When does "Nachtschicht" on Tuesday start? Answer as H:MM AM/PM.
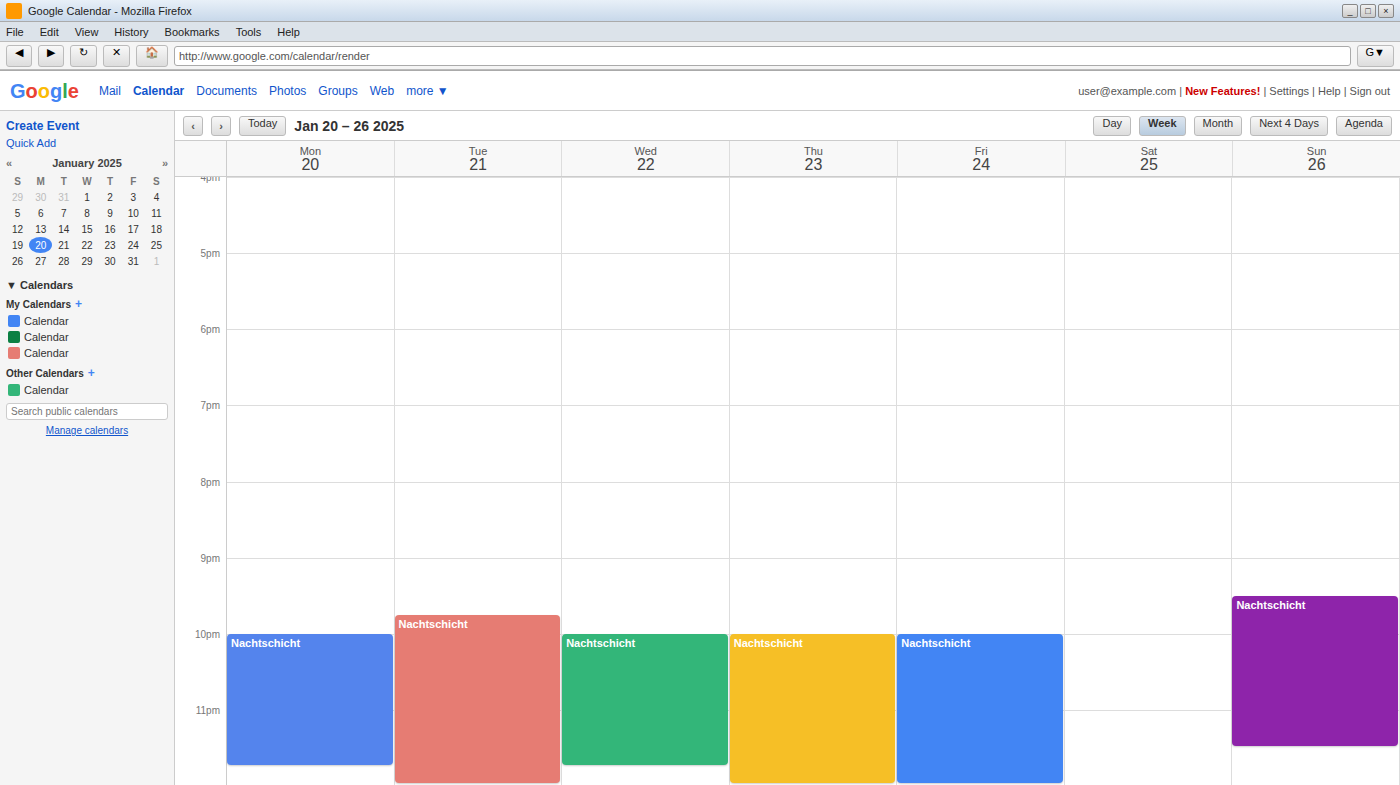
9:45 PM